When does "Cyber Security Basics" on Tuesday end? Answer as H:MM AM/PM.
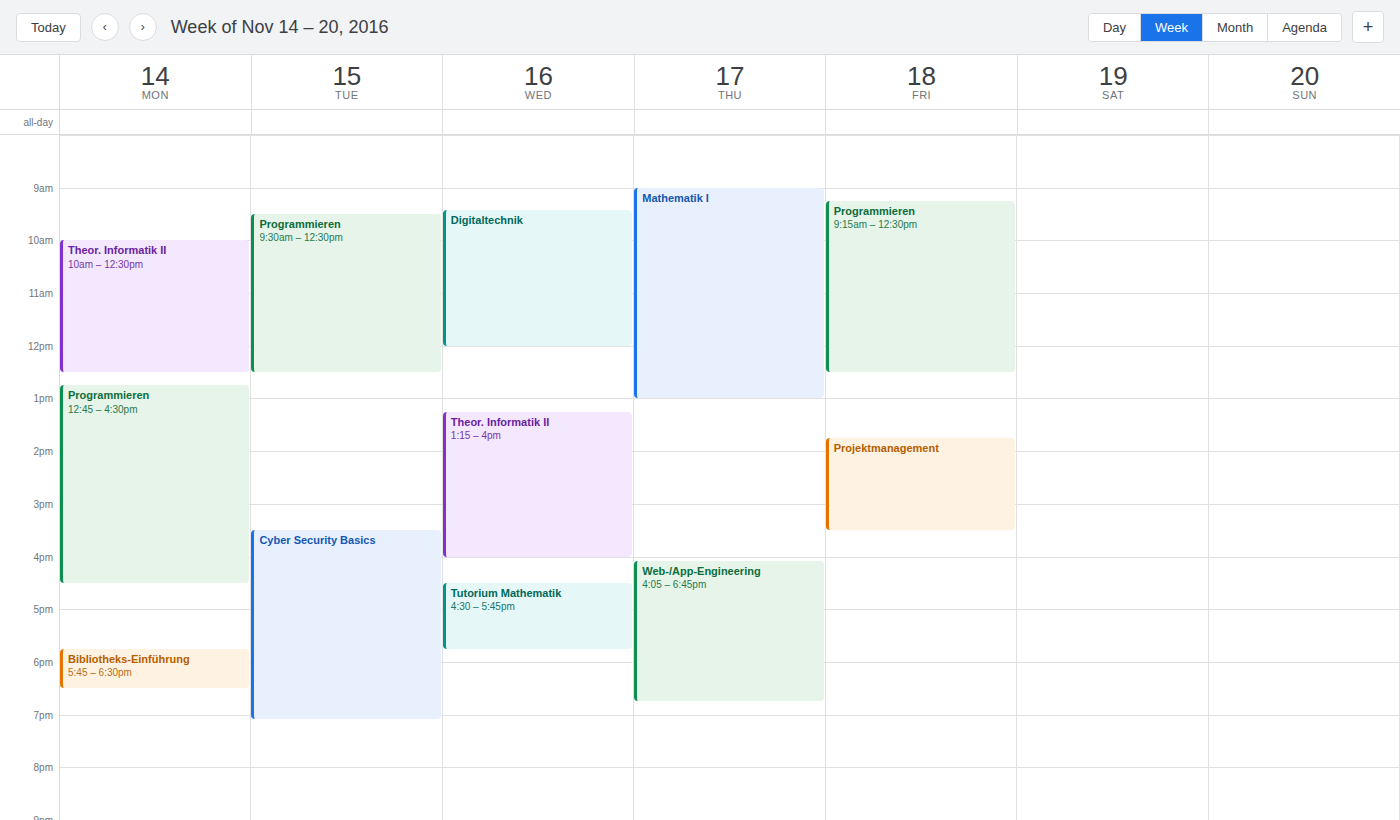
7:05 PM